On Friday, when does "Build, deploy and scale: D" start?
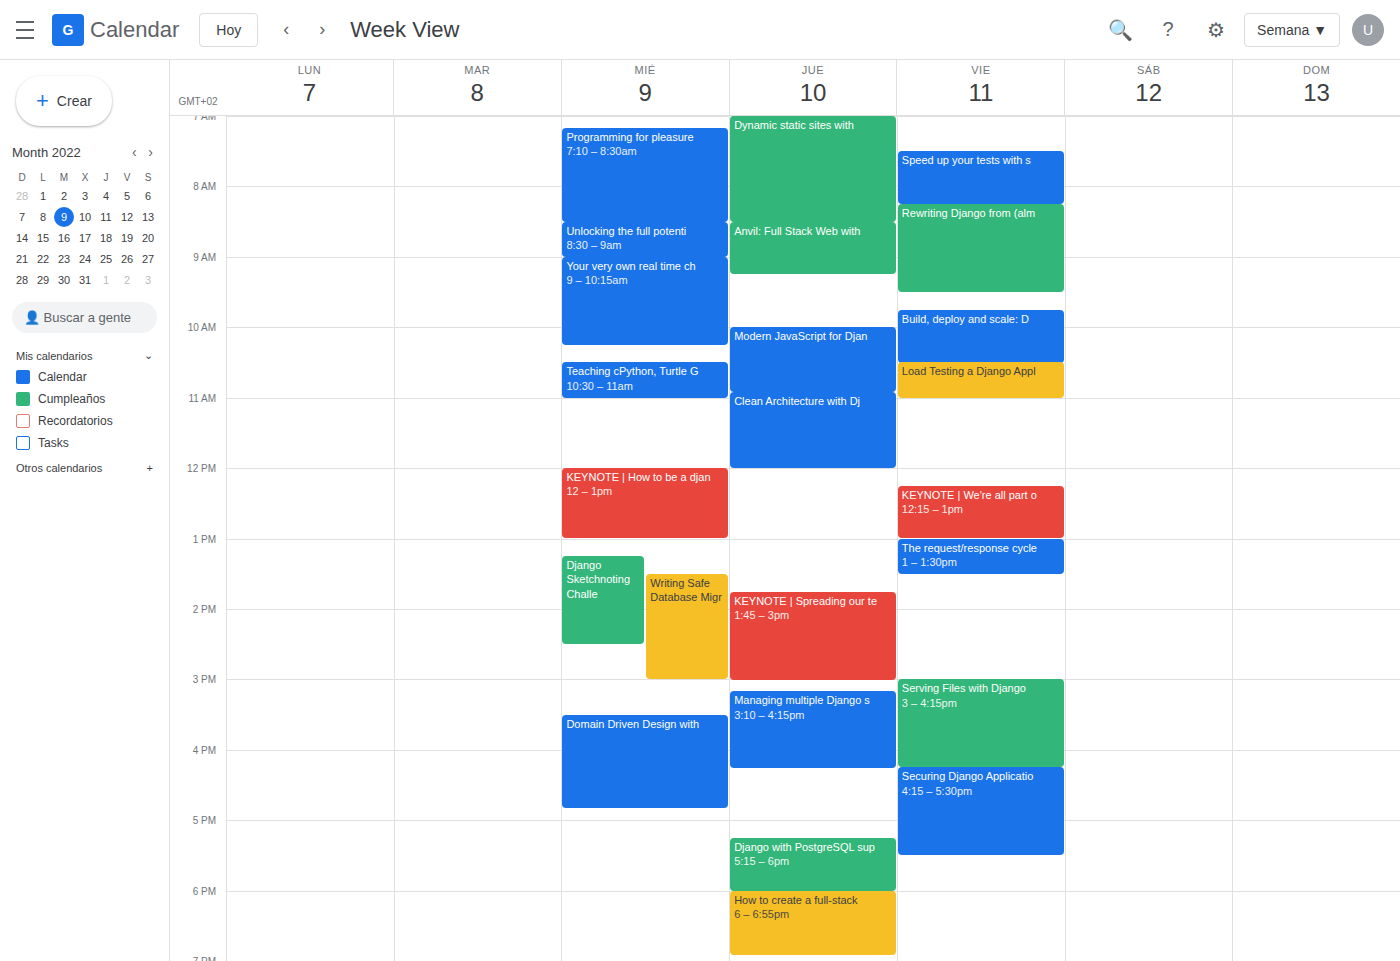
9:45 AM